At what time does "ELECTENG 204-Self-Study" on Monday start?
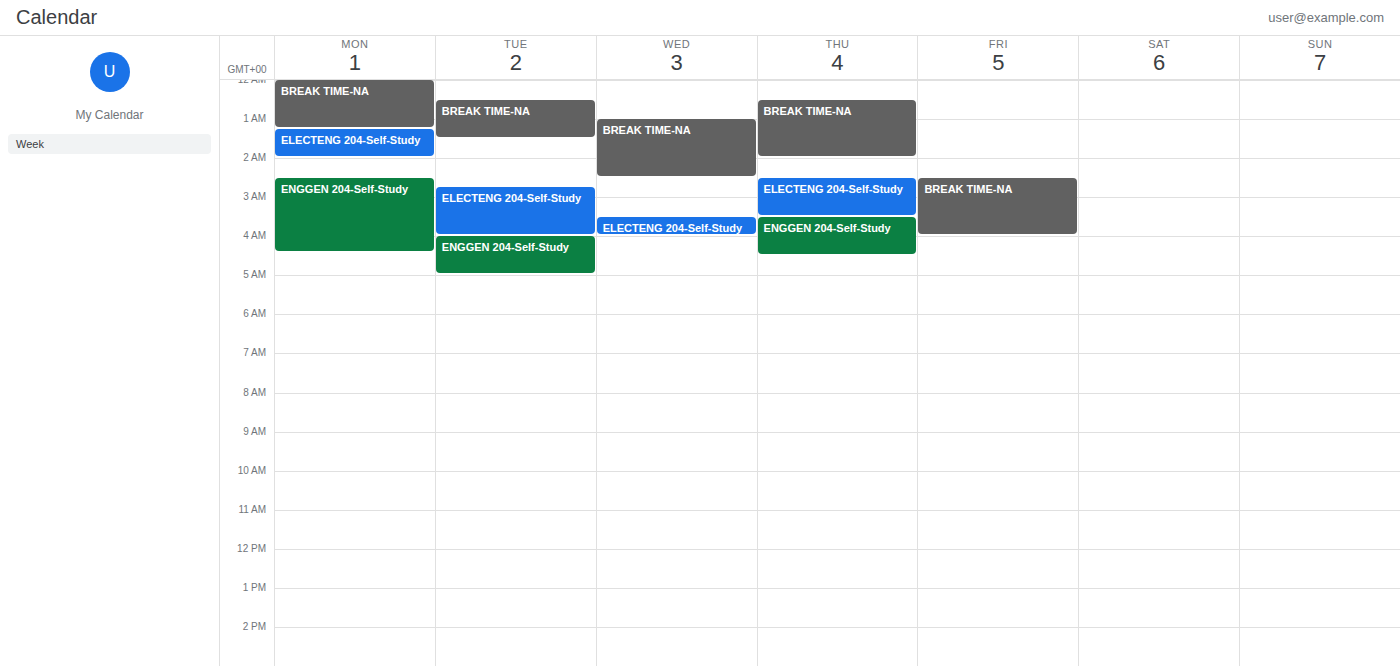
01:15